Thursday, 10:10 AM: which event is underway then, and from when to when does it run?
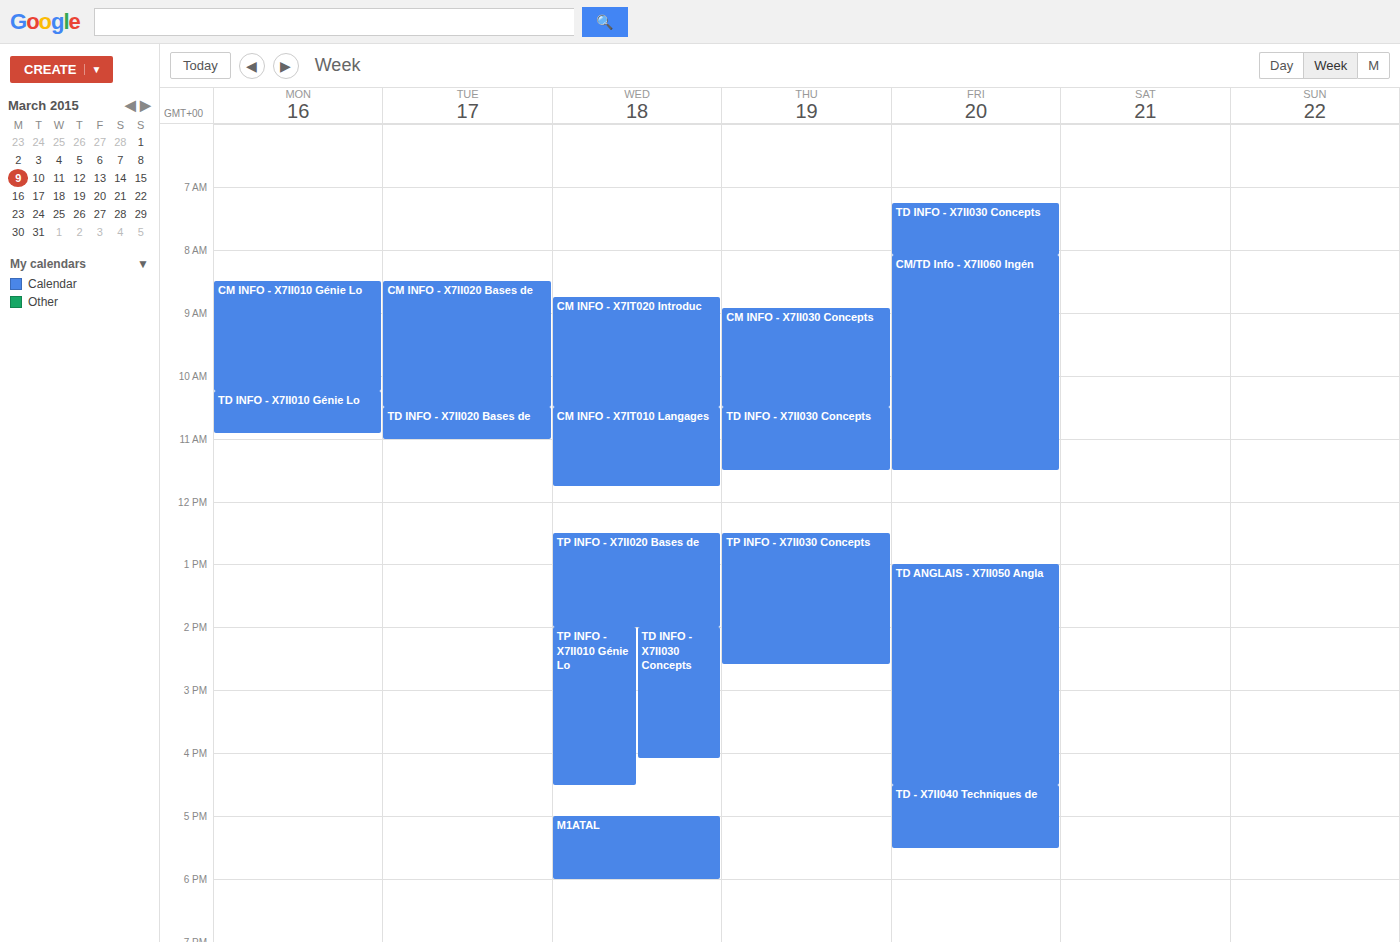
"CM INFO - X7II030 Concepts", 8:55 AM to 10:30 AM